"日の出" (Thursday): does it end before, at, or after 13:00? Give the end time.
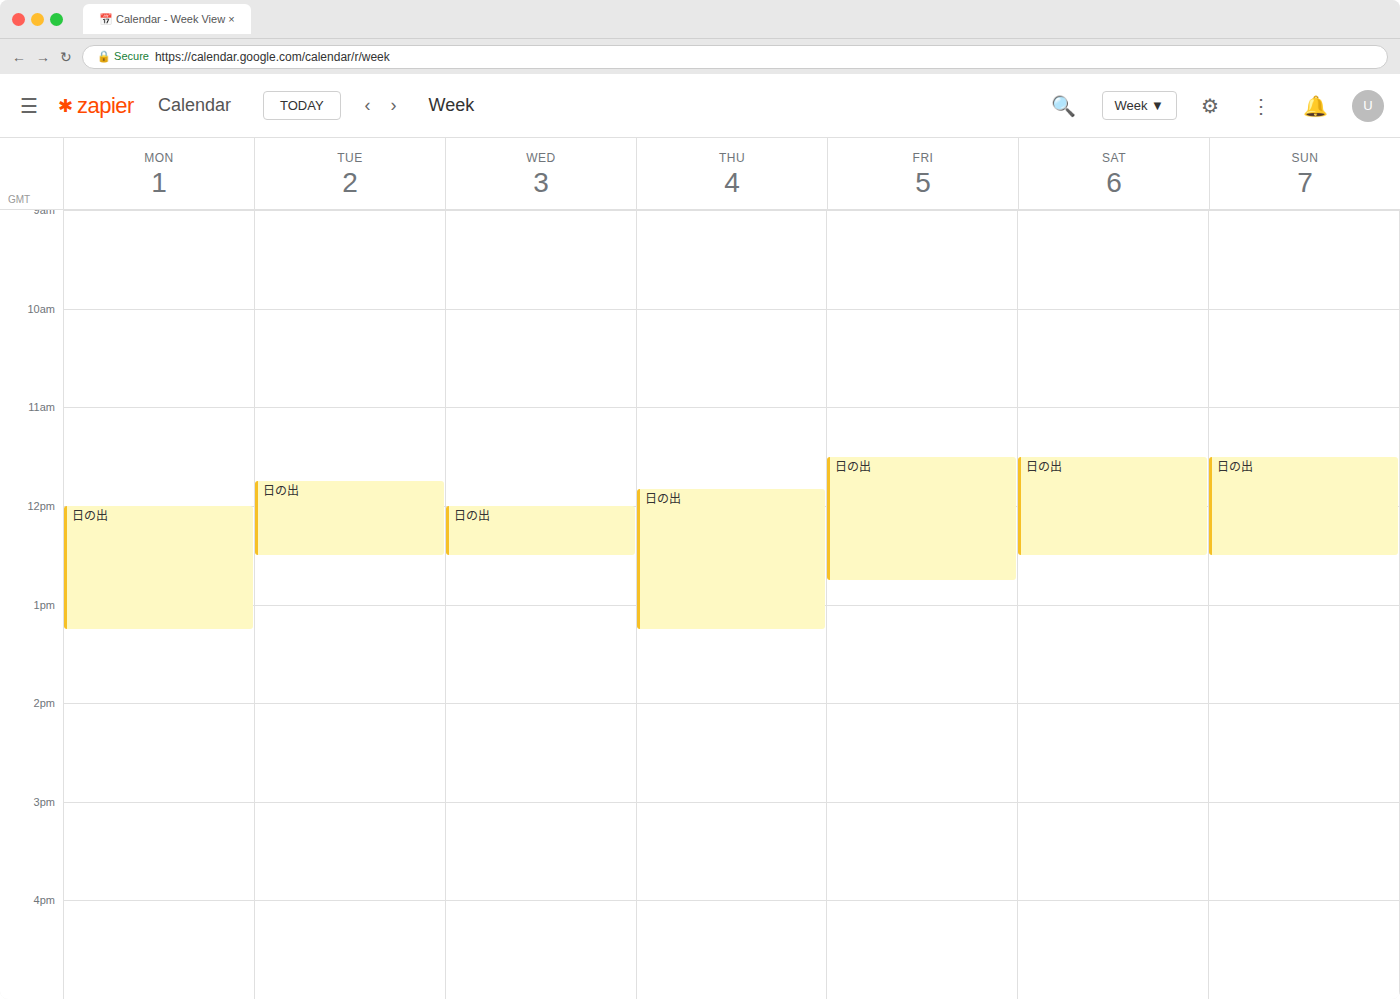
13:15 -- after 13:00, 15 minutes below the 13:00 line.